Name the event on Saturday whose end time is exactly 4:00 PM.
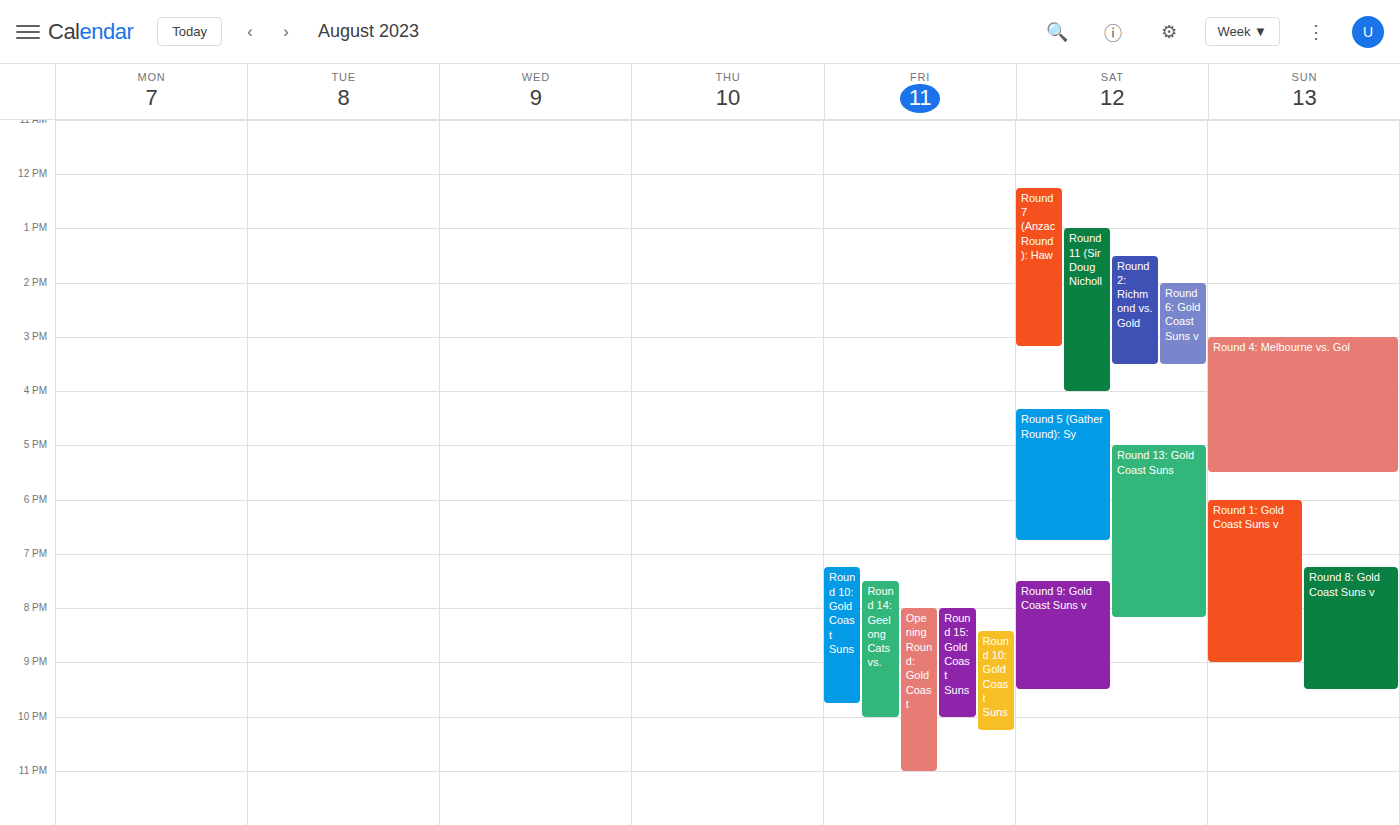
"Round 11 (Sir Doug Nicholl"